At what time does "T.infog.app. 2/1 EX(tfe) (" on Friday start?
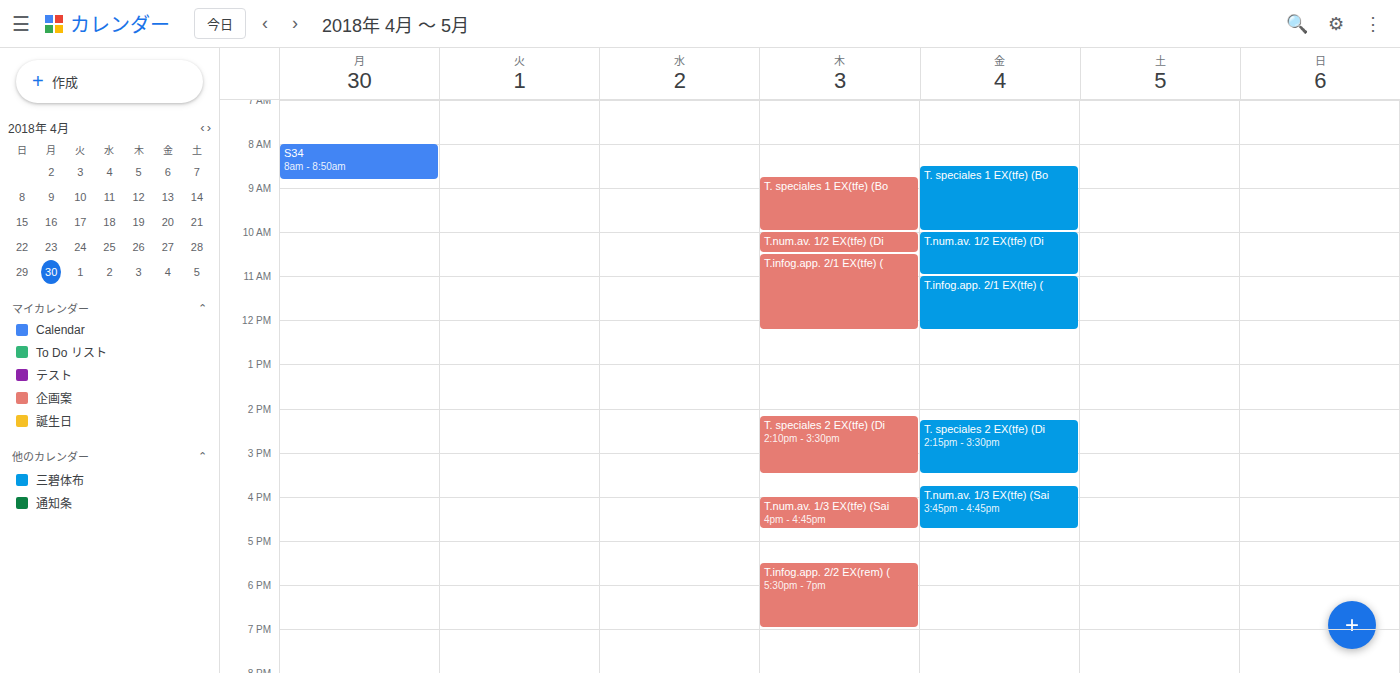
11:00 AM